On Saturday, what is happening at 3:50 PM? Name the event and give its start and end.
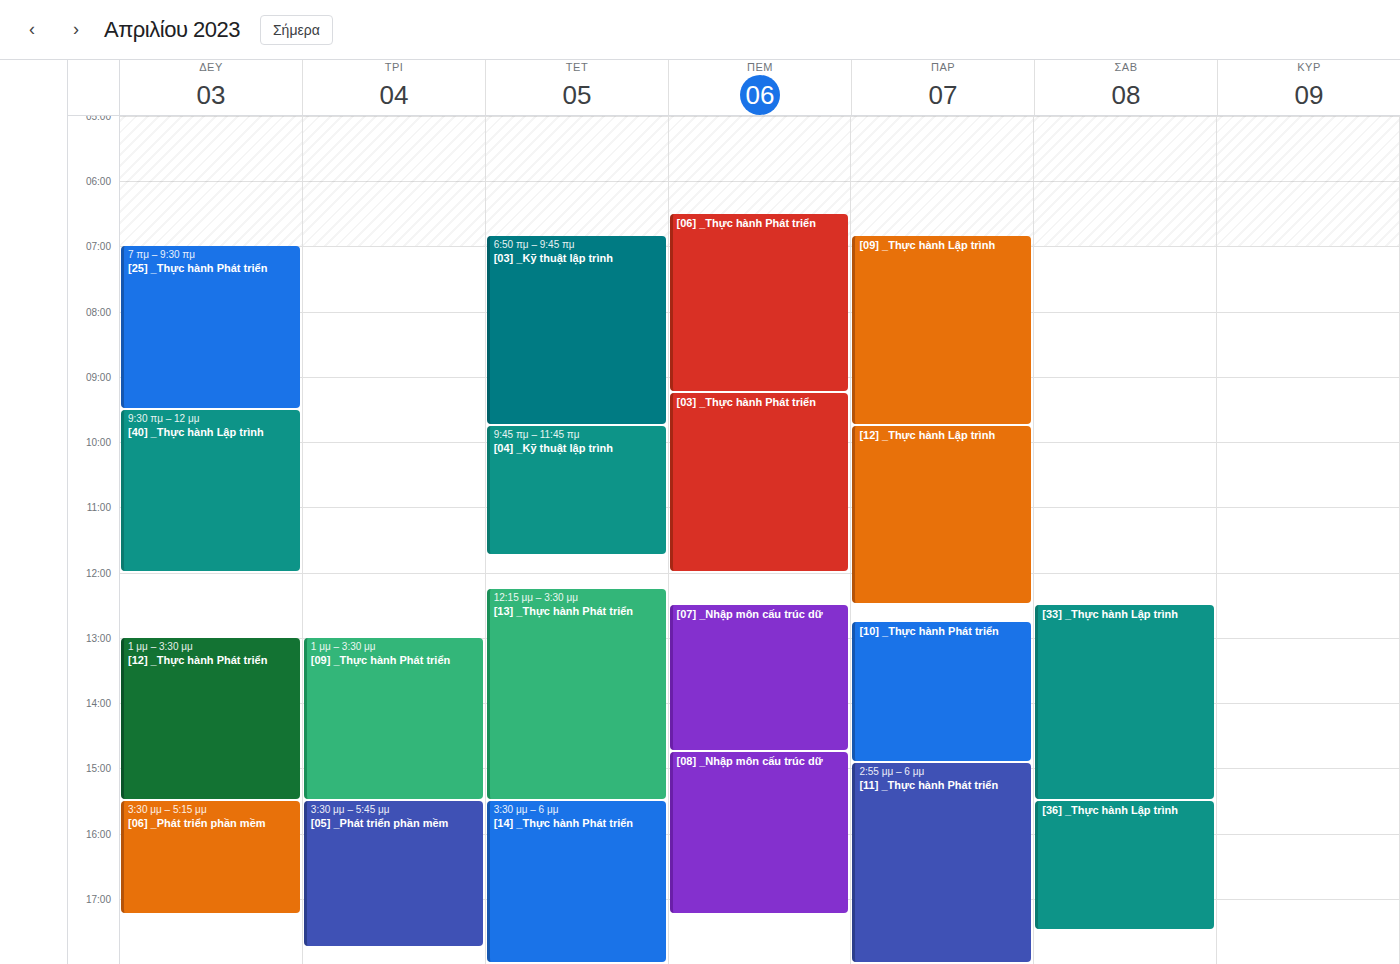
"[36] _Thực hành Lập trình", 3:30 PM to 5:30 PM